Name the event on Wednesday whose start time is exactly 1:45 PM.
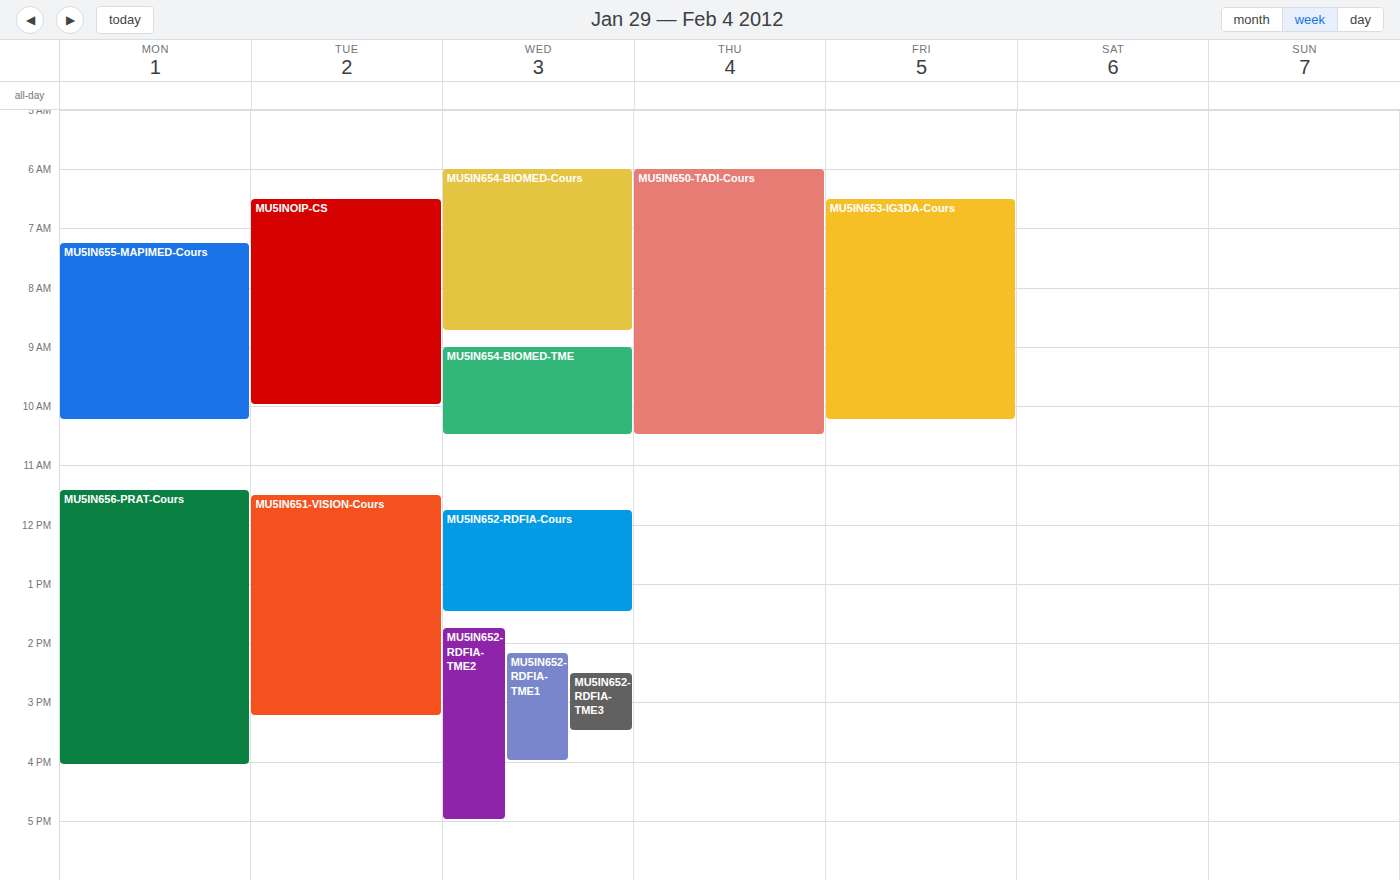
"MU5IN652-RDFIA-TME2"